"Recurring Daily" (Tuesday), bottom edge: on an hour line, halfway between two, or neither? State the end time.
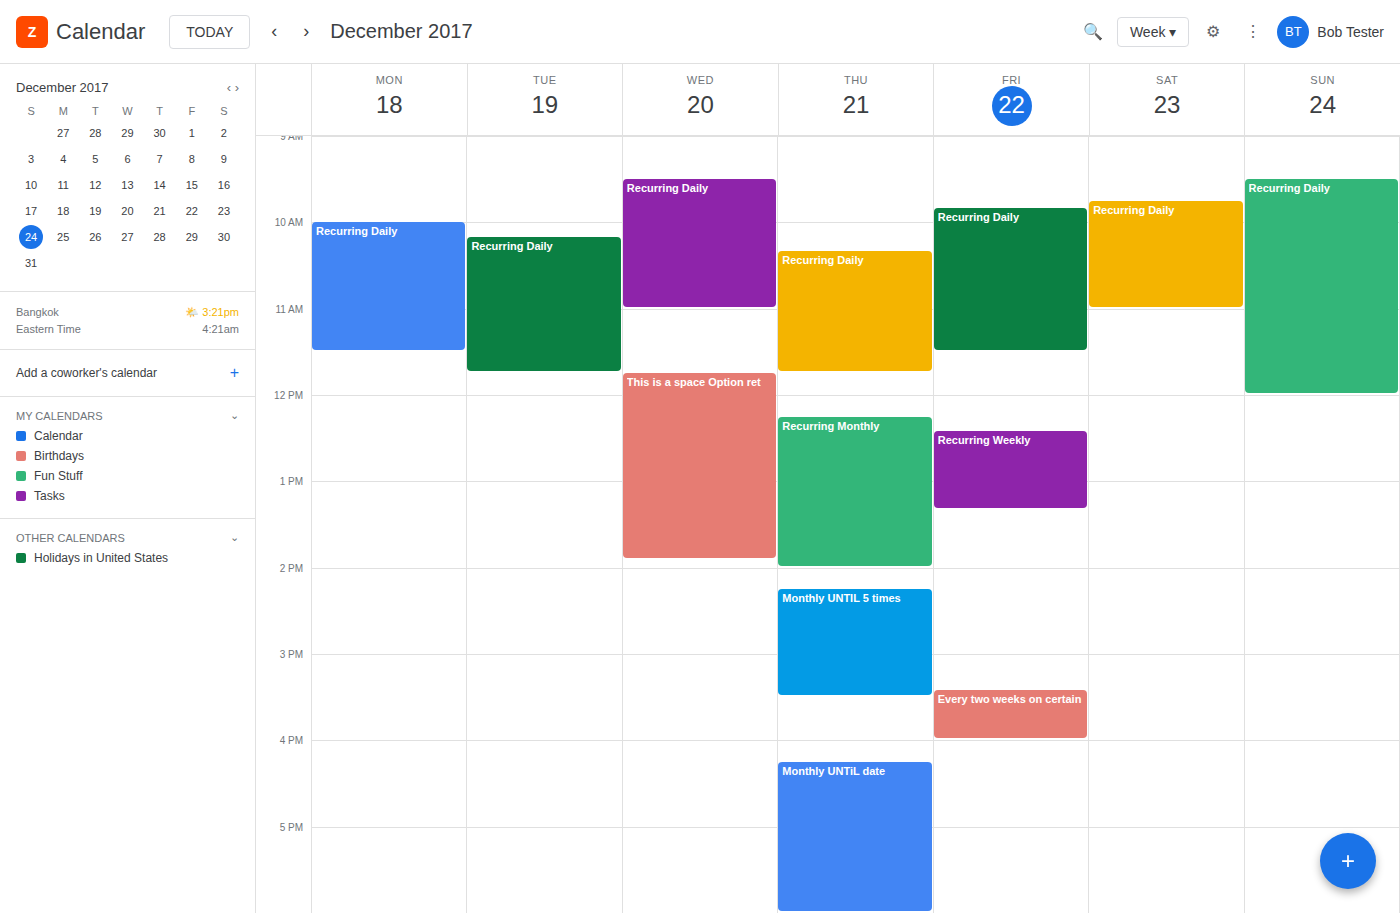
11:45 -- neither: three quarters of the way from the 11:00 line to the 12:00 line.